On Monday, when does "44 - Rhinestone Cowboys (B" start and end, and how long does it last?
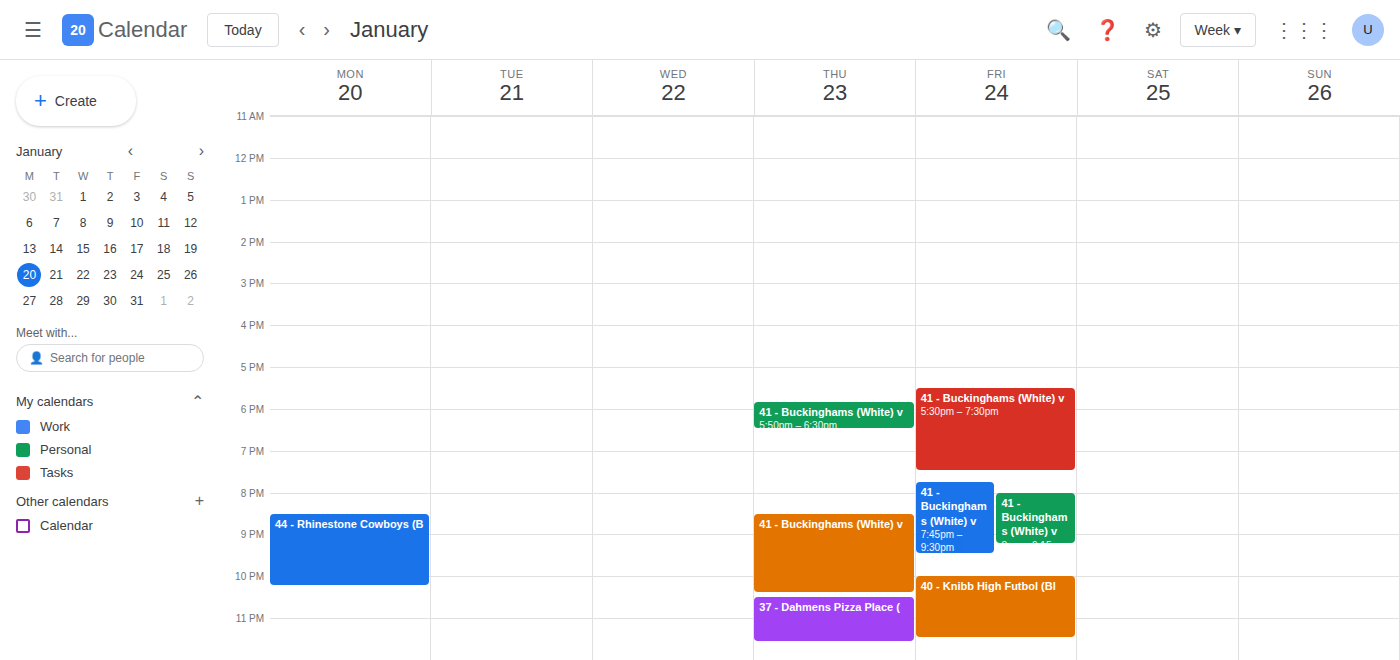
8:30 PM to 10:15 PM, 1 hour 45 minutes